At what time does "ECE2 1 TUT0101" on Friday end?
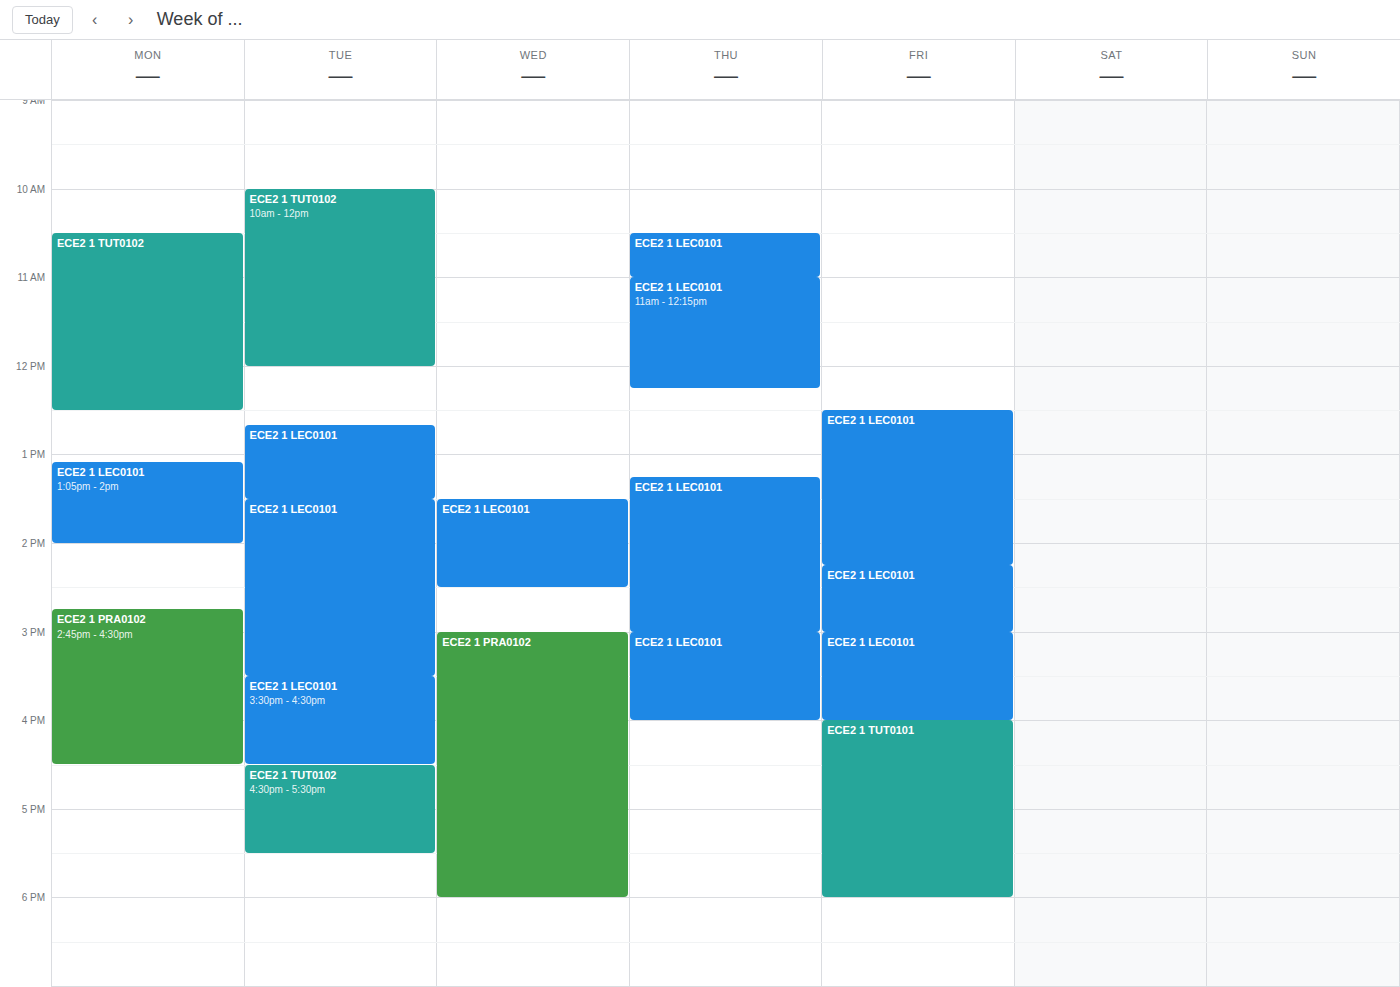
6:00 PM